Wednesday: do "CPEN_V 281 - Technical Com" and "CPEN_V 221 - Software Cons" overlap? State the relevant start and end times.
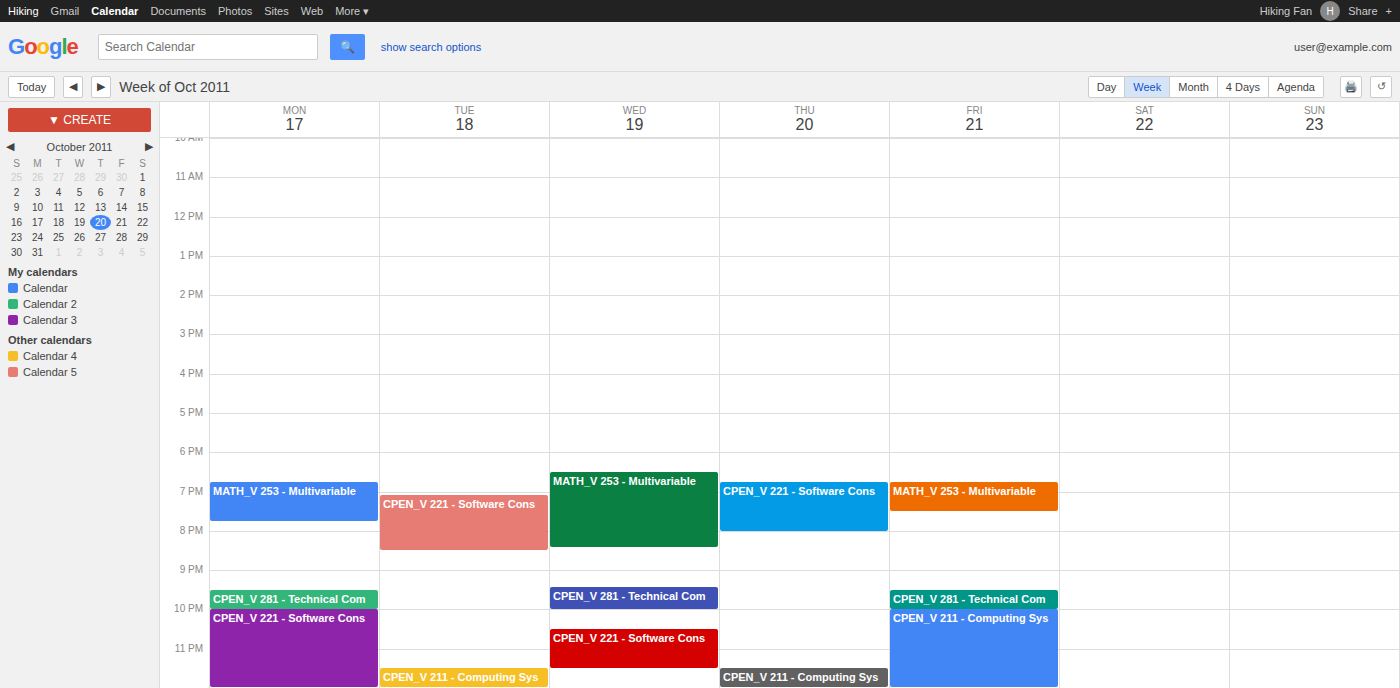
"CPEN_V 281 - Technical Com" ends at 22:00 and "CPEN_V 221 - Software Cons" starts at 22:30 -- no overlap.